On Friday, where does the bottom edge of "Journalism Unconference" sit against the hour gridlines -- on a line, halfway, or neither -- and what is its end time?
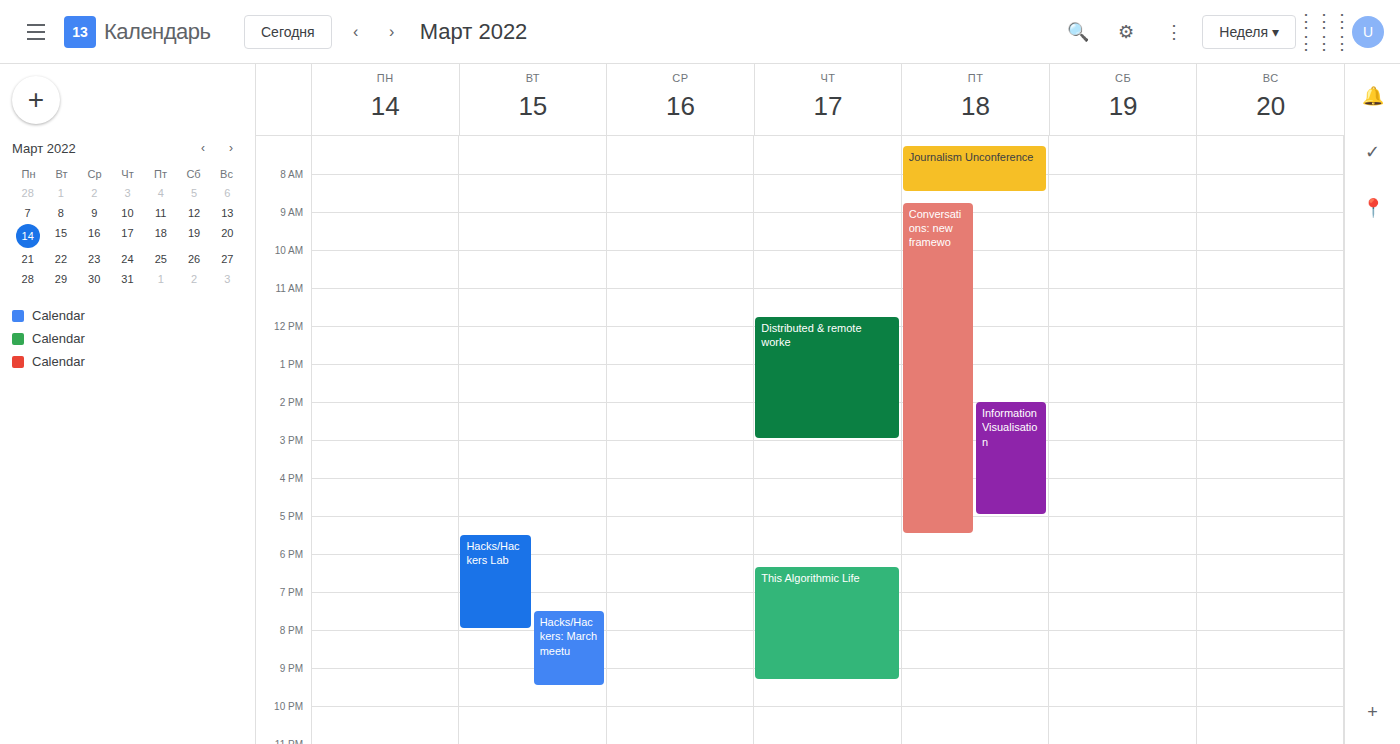
8:30 AM -- halfway between the 8 AM and 9 AM lines.